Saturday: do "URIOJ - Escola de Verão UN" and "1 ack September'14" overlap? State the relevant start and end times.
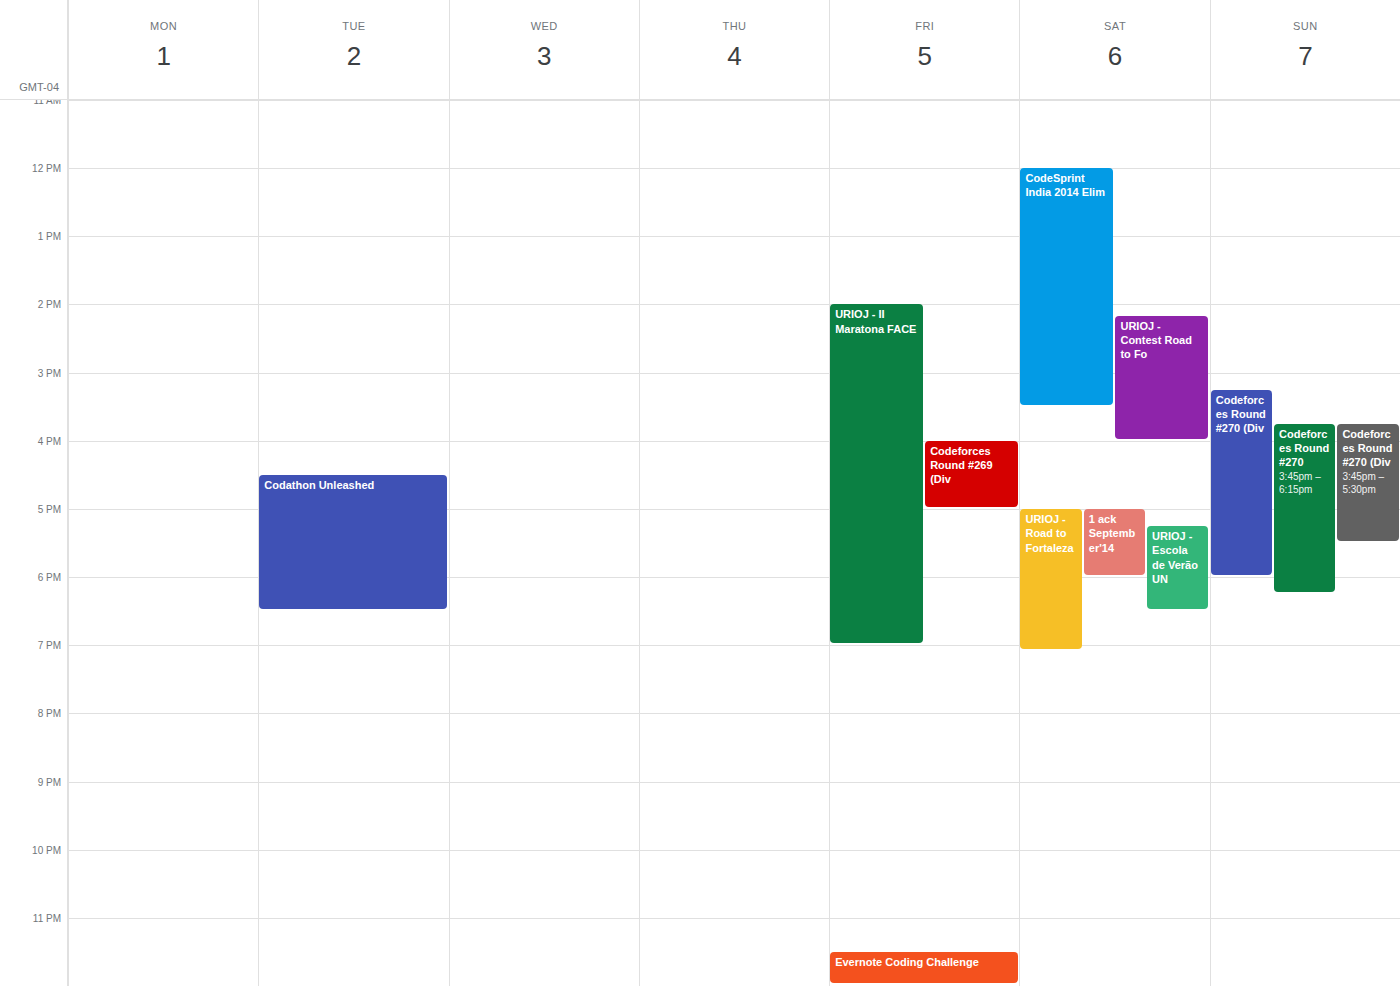
"URIOJ - Escola de Verão UN" starts at 5:15 PM, before "1 ack September'14" ends at 6:00 PM -- they overlap.